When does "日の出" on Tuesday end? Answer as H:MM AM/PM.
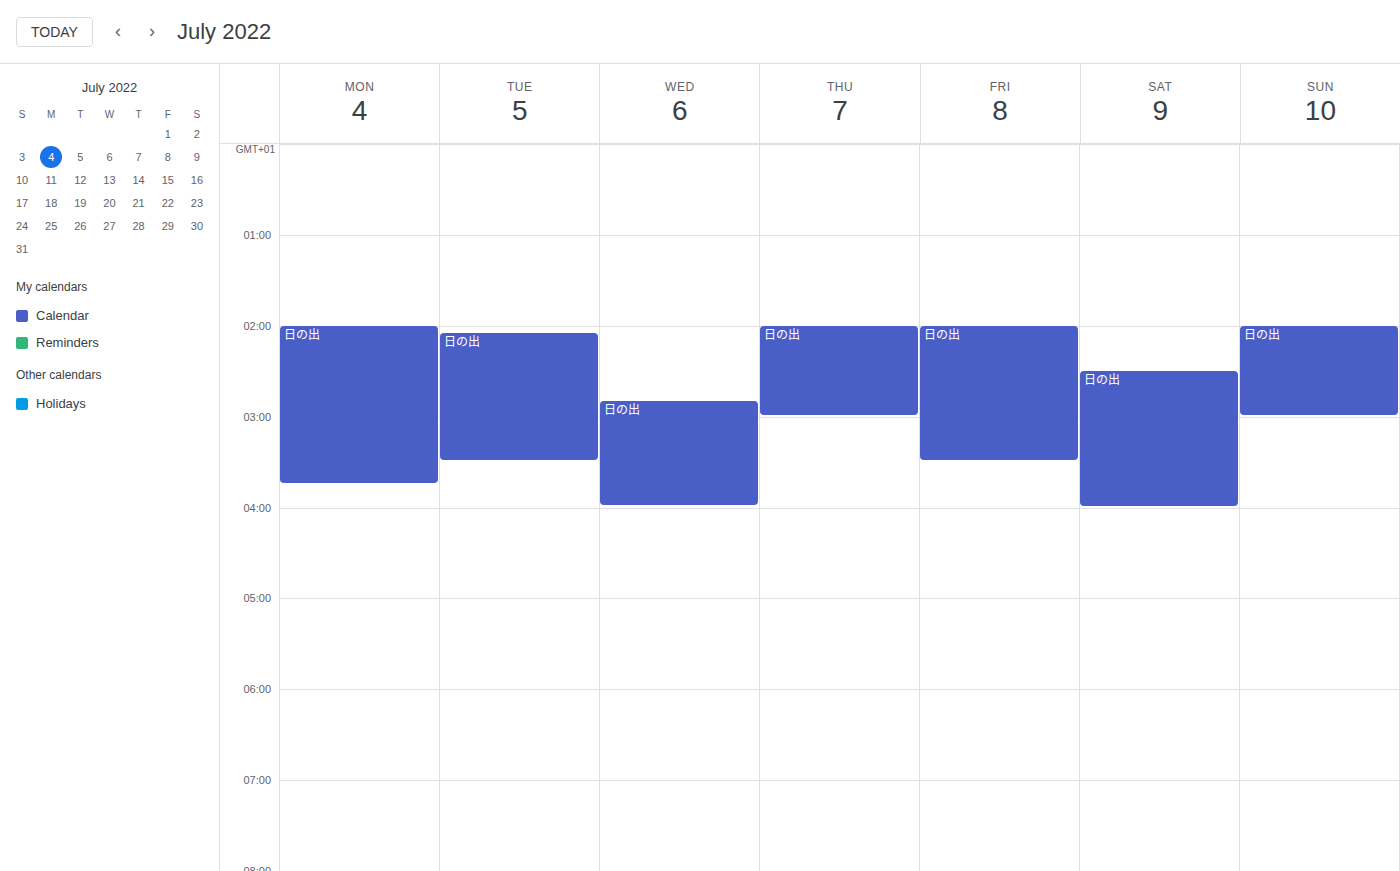
3:30 AM